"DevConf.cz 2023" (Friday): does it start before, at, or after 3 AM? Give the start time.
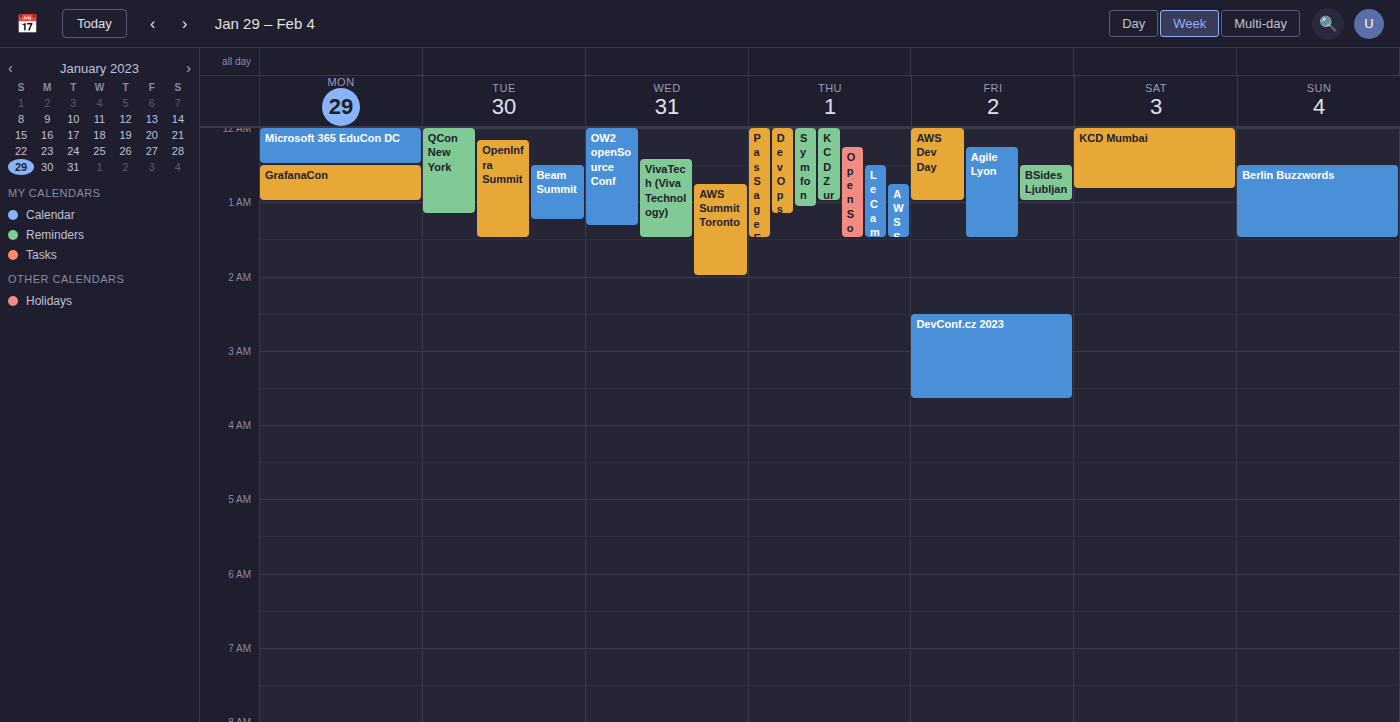
2:30 AM -- before 3 AM, 30 minutes above the 3 AM line.